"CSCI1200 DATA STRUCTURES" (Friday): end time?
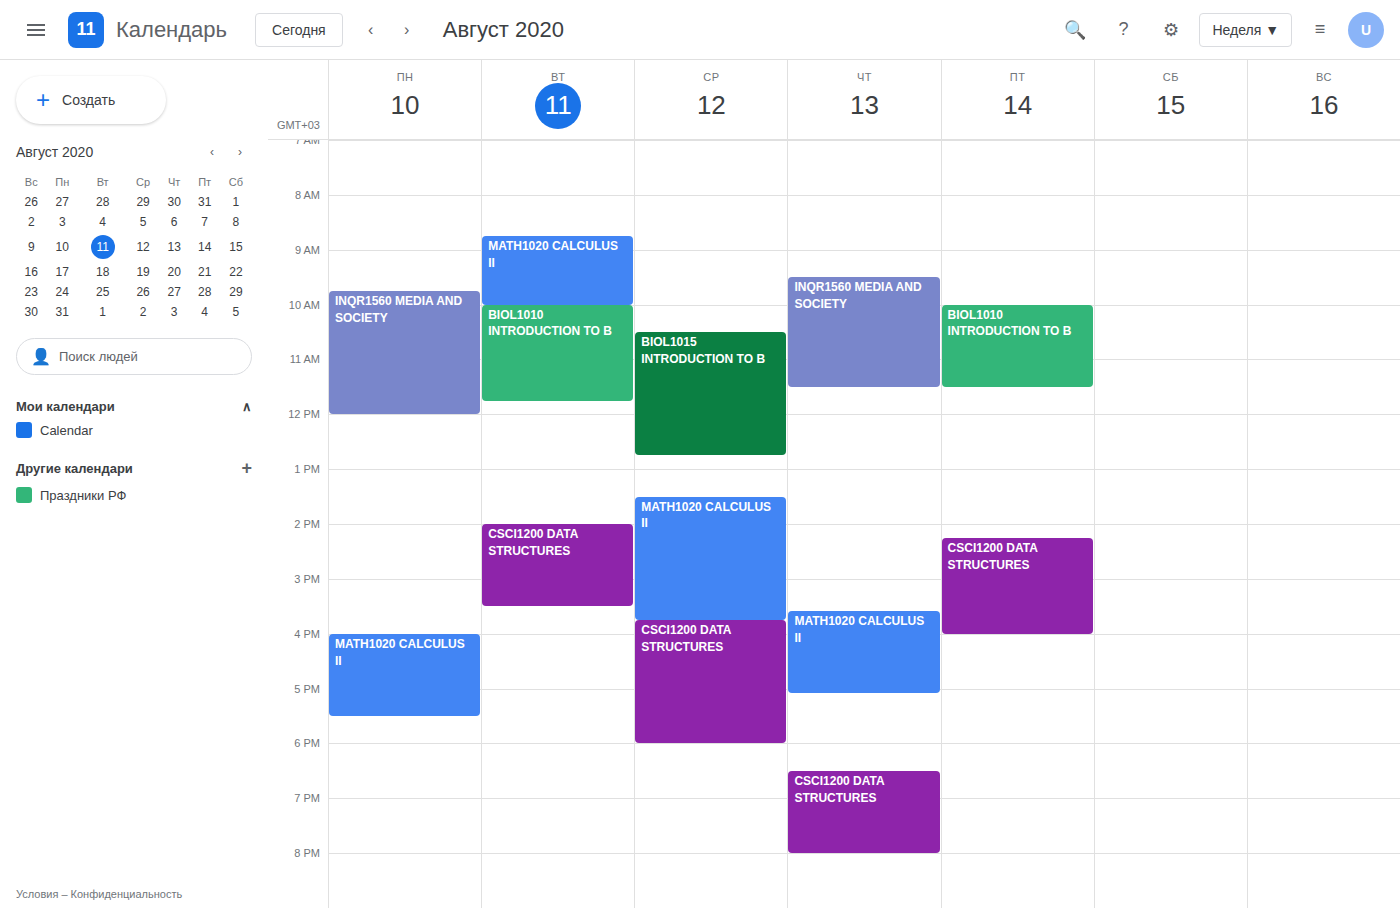
4:00 PM